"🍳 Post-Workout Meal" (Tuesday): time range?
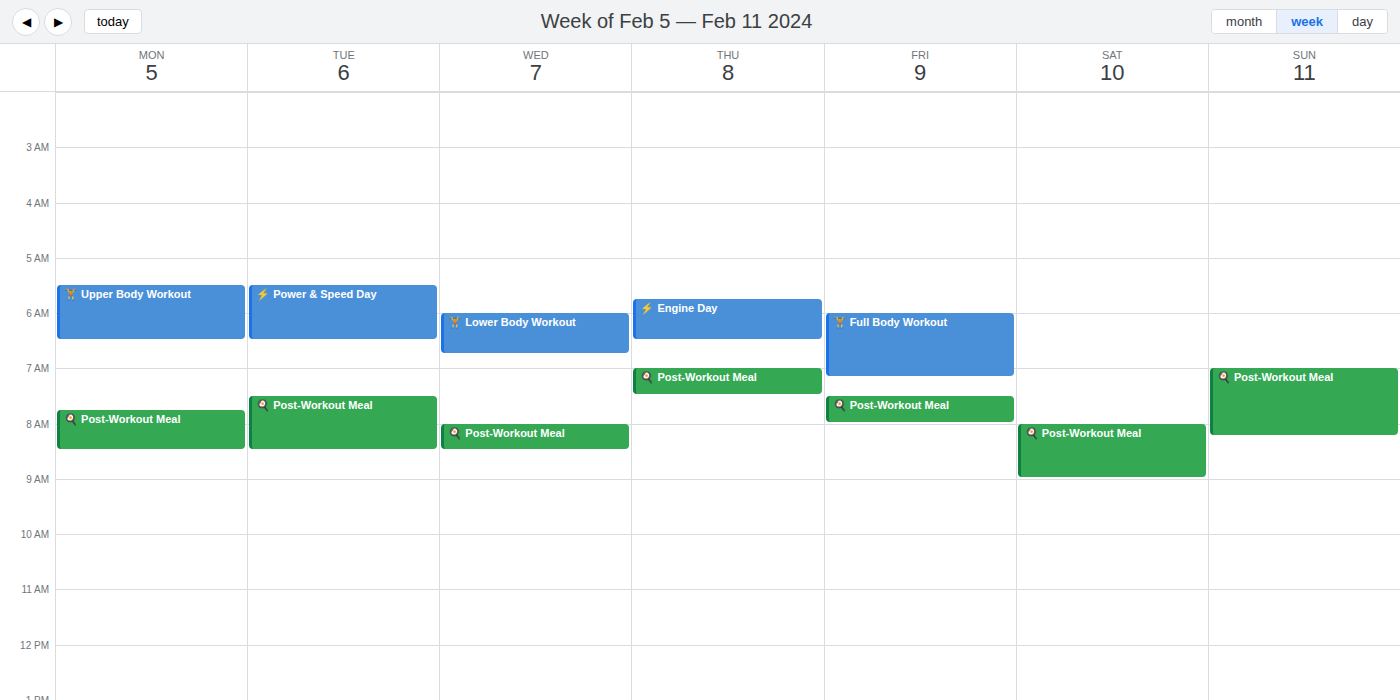
7:30 AM to 8:30 AM